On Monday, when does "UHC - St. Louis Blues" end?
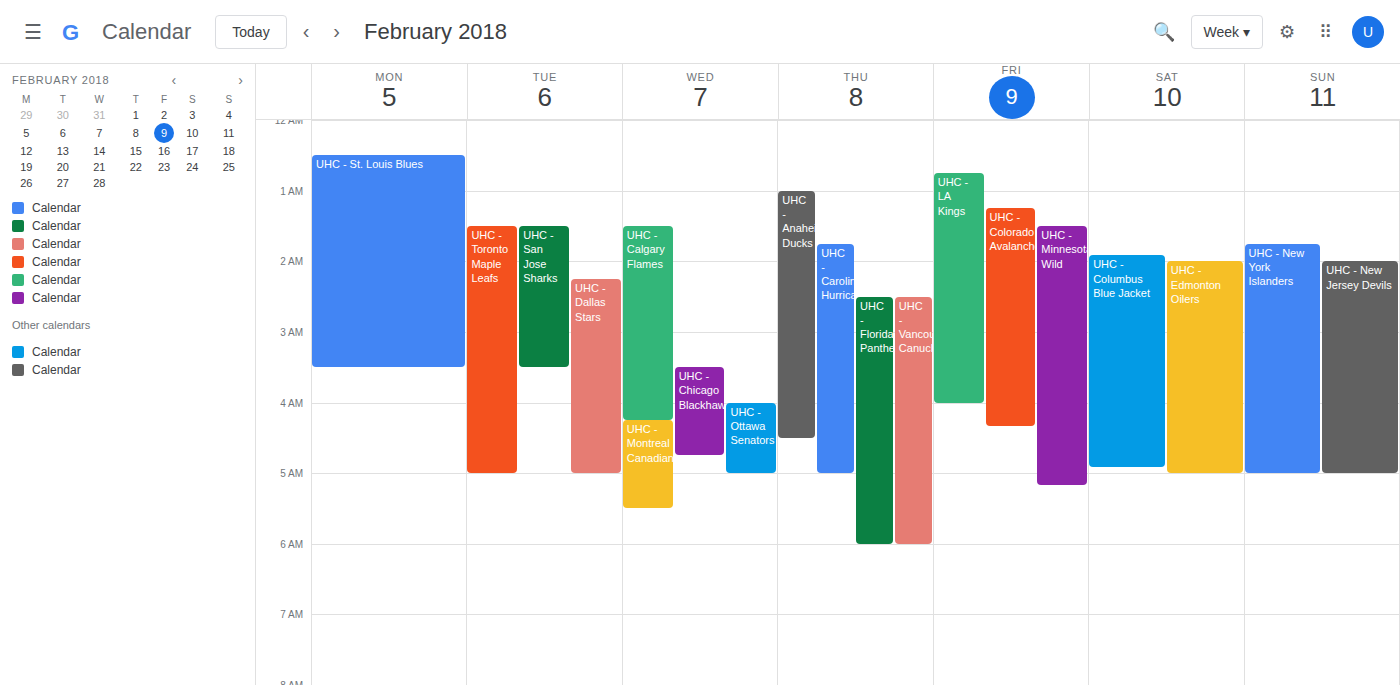
3:30 AM